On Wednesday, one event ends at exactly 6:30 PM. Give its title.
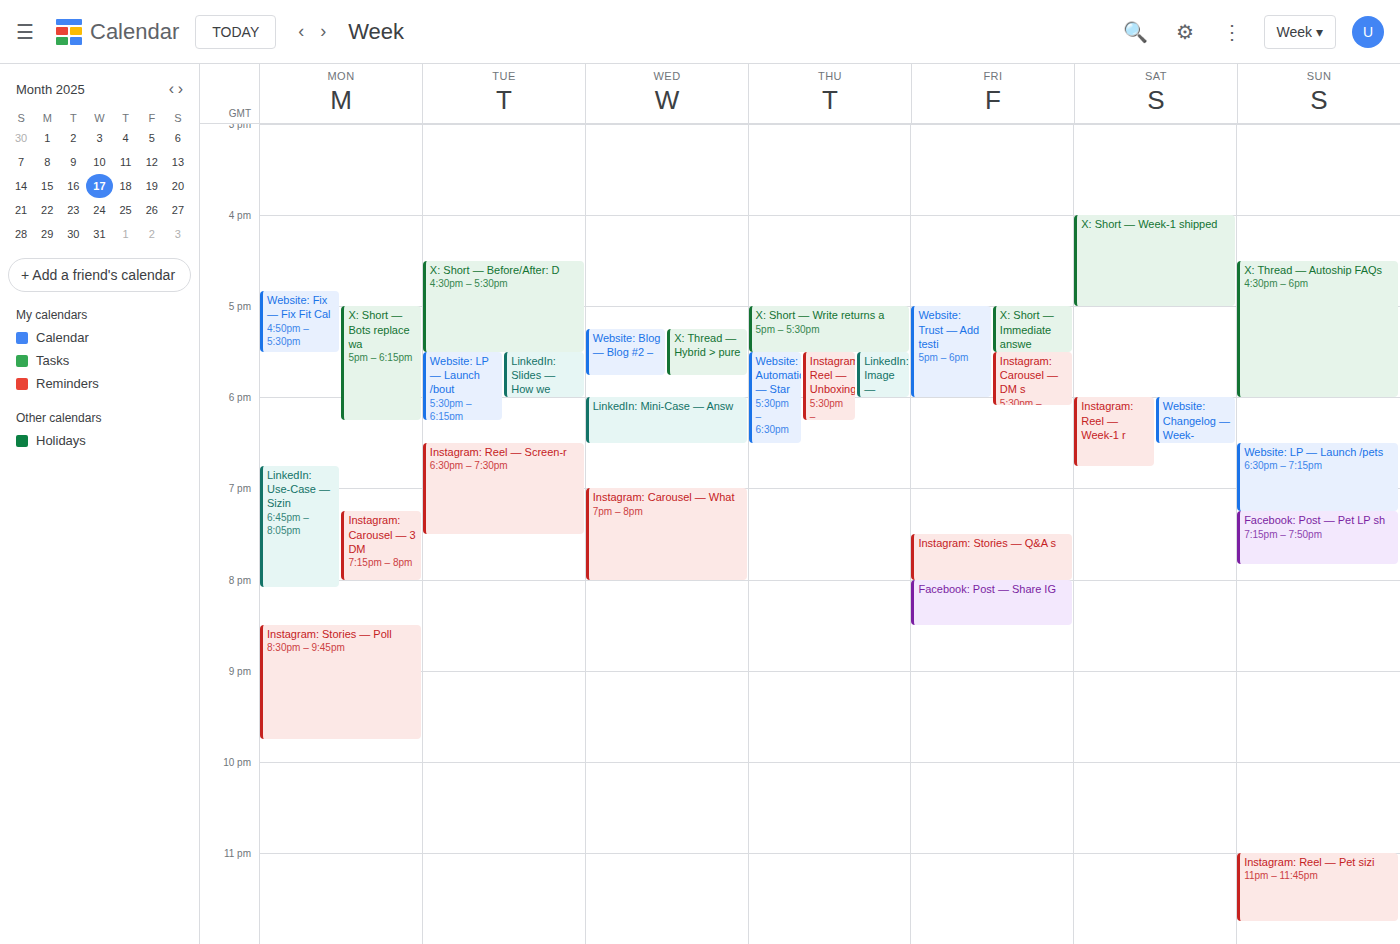
"LinkedIn: Mini‑Case — Answ"